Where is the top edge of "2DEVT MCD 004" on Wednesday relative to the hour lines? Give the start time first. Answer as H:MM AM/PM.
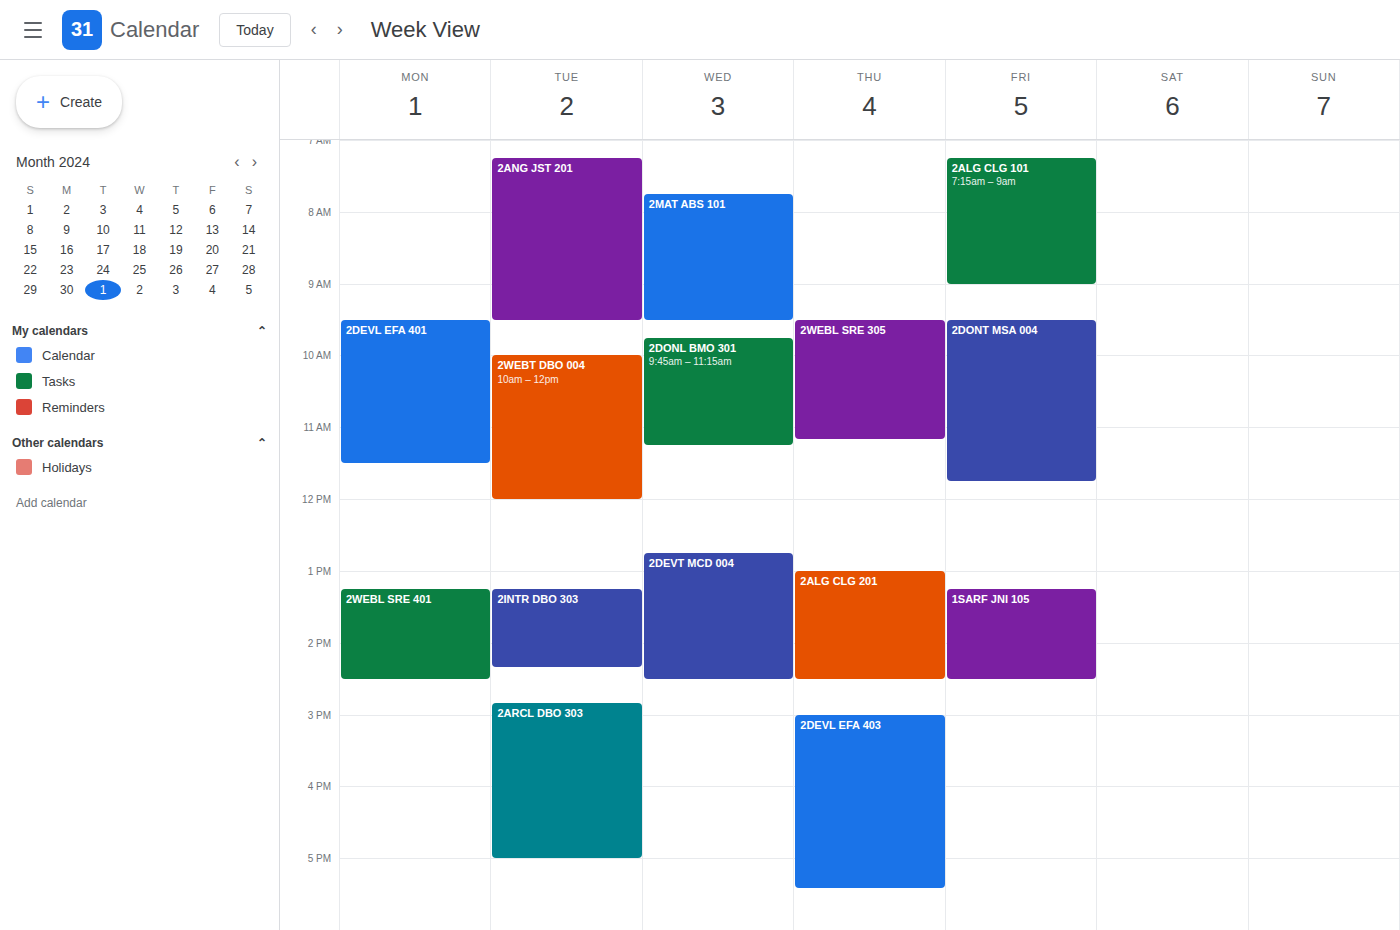
12:45 PM -- neither: three quarters of the way from the 12 PM line to the 1 PM line.